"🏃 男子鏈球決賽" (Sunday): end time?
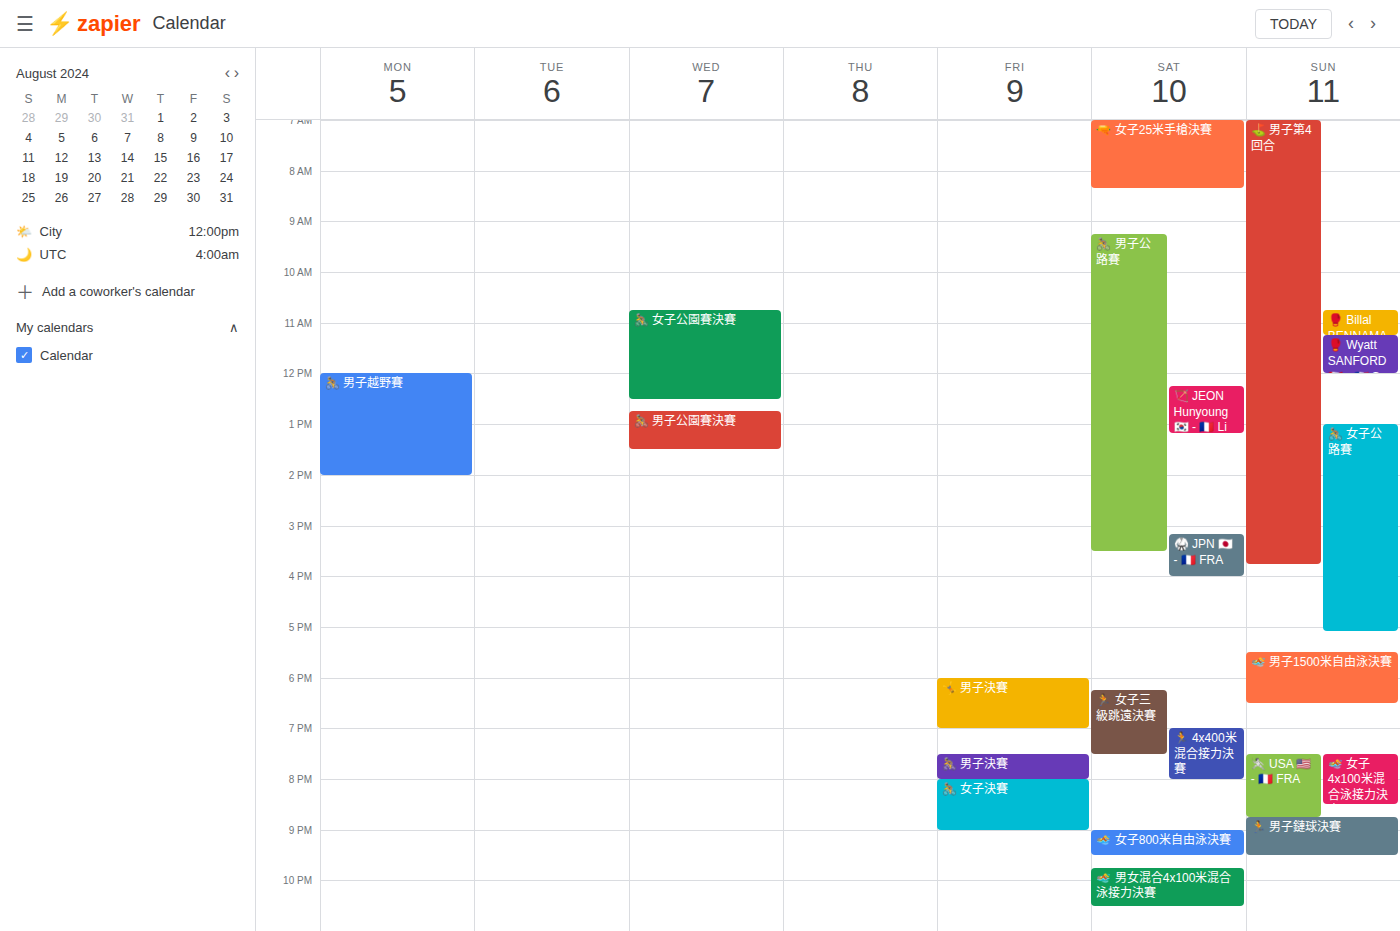
9:30 PM